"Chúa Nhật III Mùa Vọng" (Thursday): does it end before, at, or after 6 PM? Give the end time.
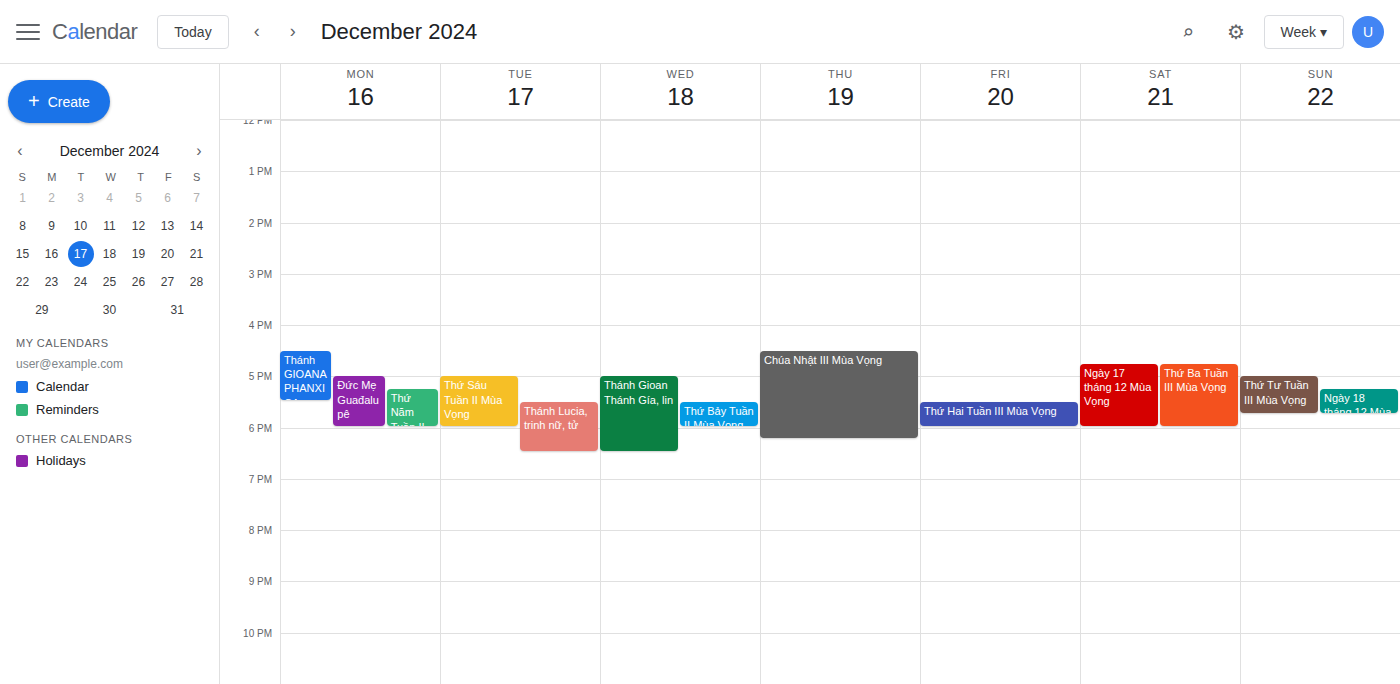
6:15 PM -- after 6 PM, 15 minutes below the 6 PM line.